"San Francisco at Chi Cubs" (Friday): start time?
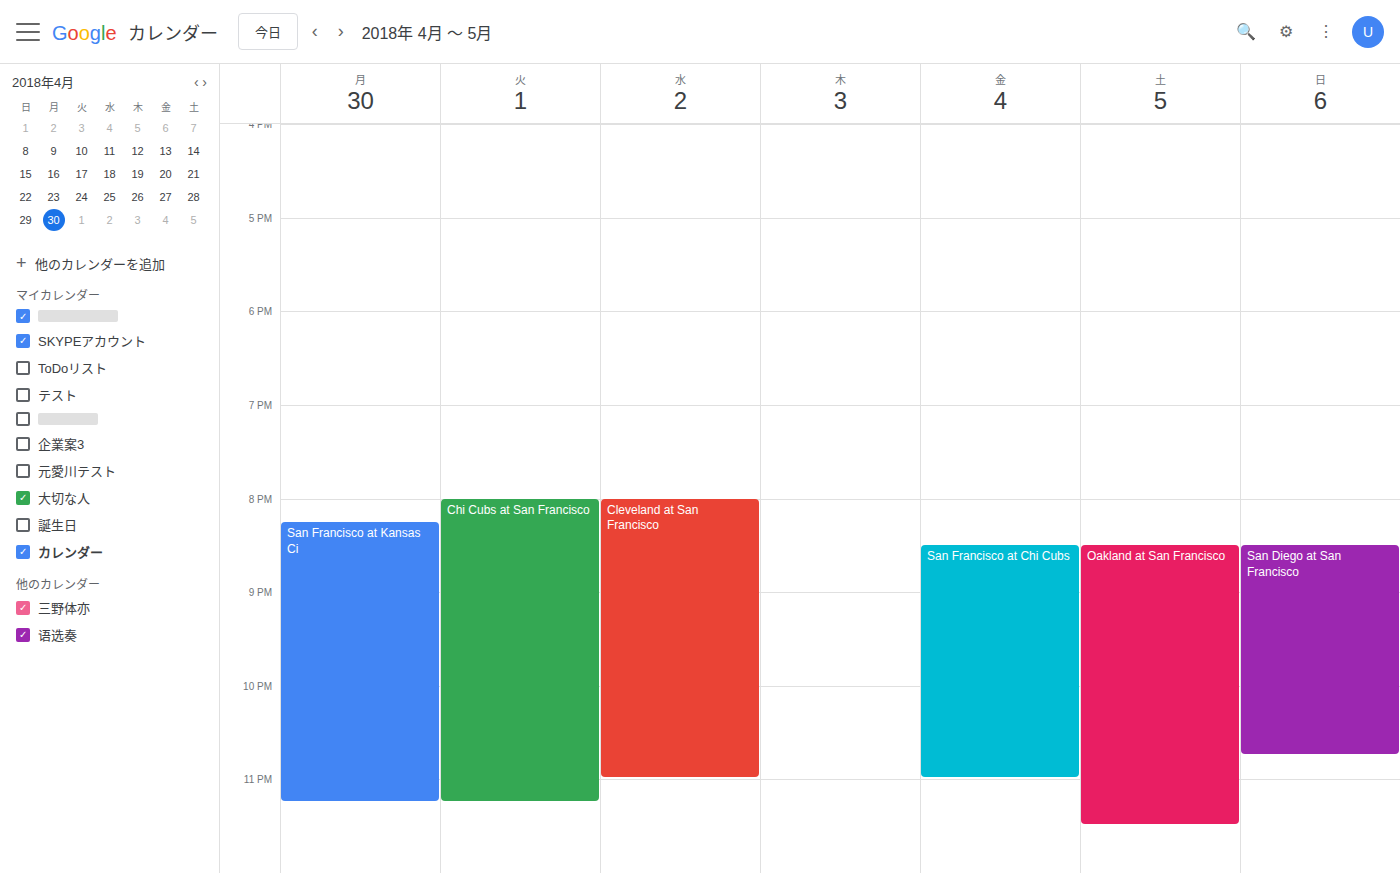
8:30 PM